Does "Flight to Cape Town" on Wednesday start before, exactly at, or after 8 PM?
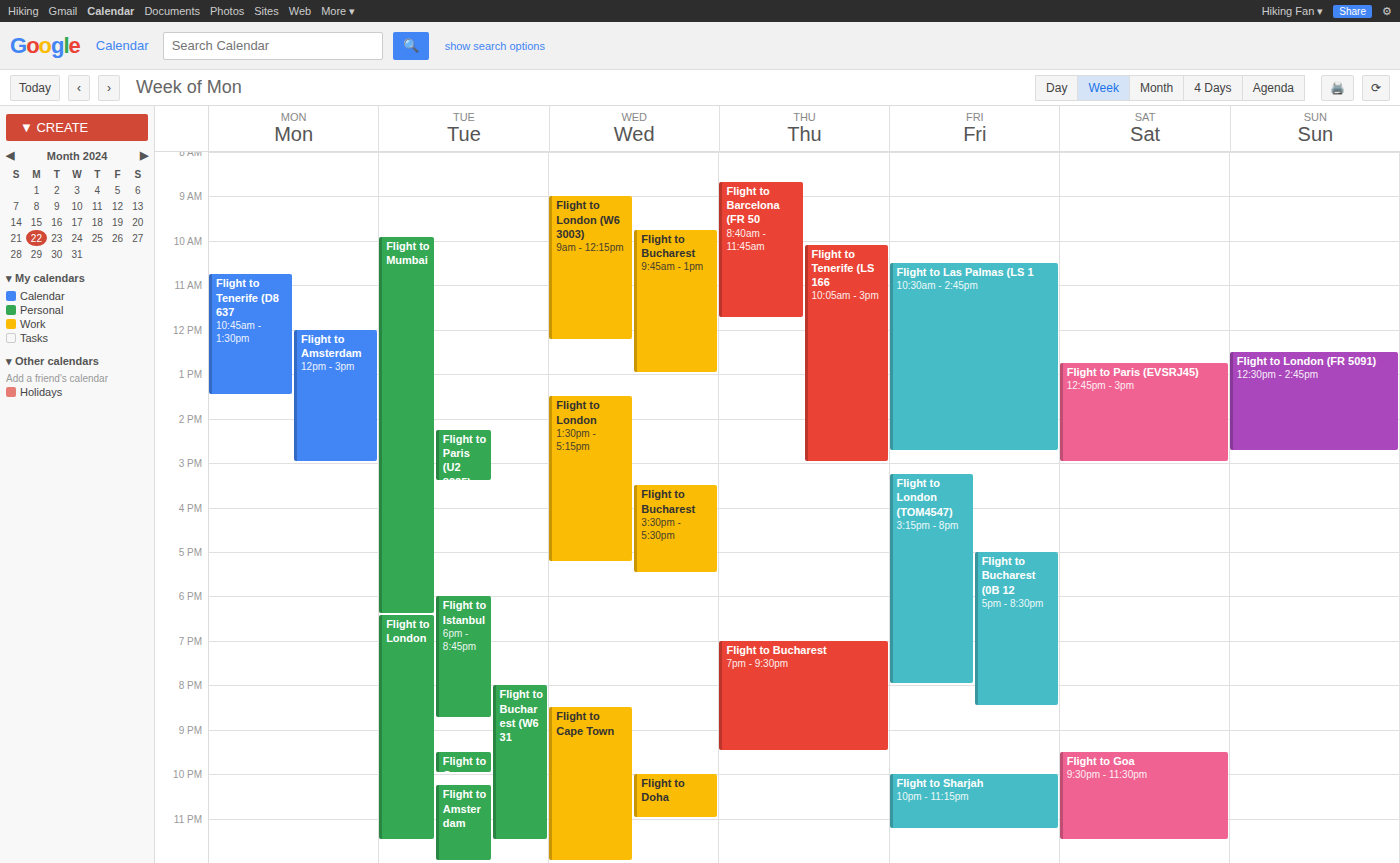
8:30 PM -- after 8 PM, 30 minutes below the 8 PM line.